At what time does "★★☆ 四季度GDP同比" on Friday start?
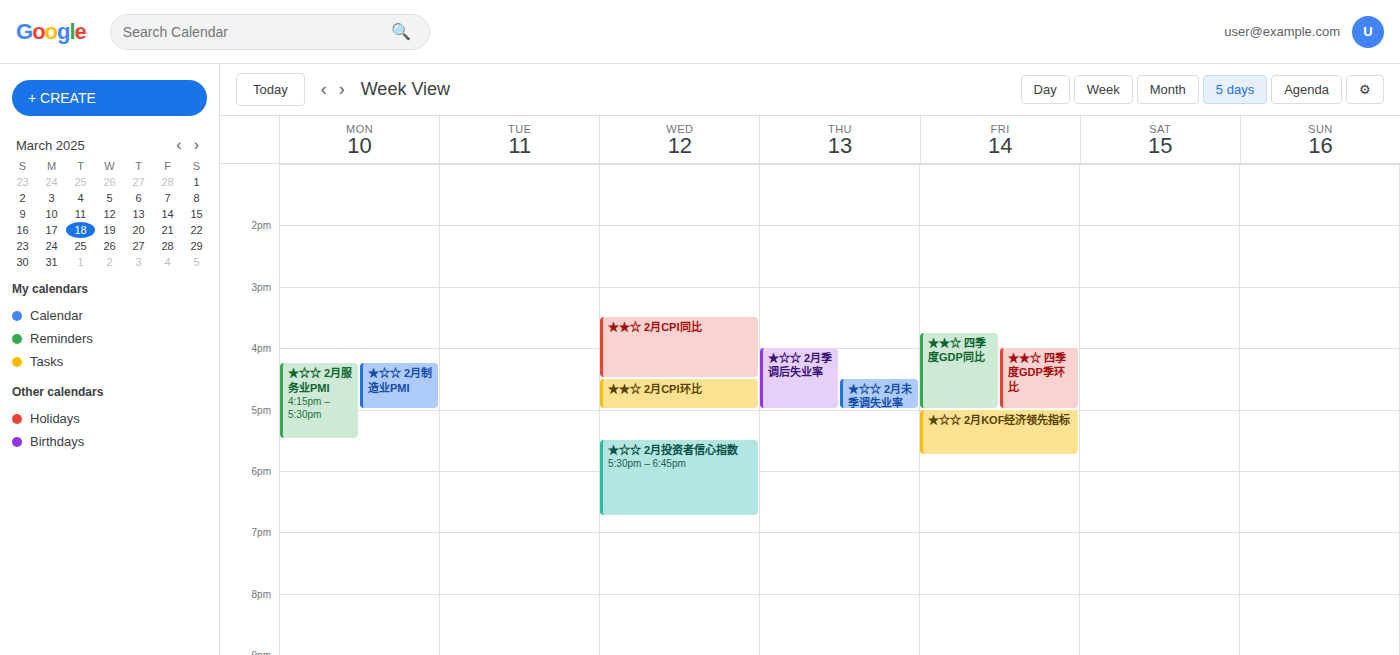
3:45 PM